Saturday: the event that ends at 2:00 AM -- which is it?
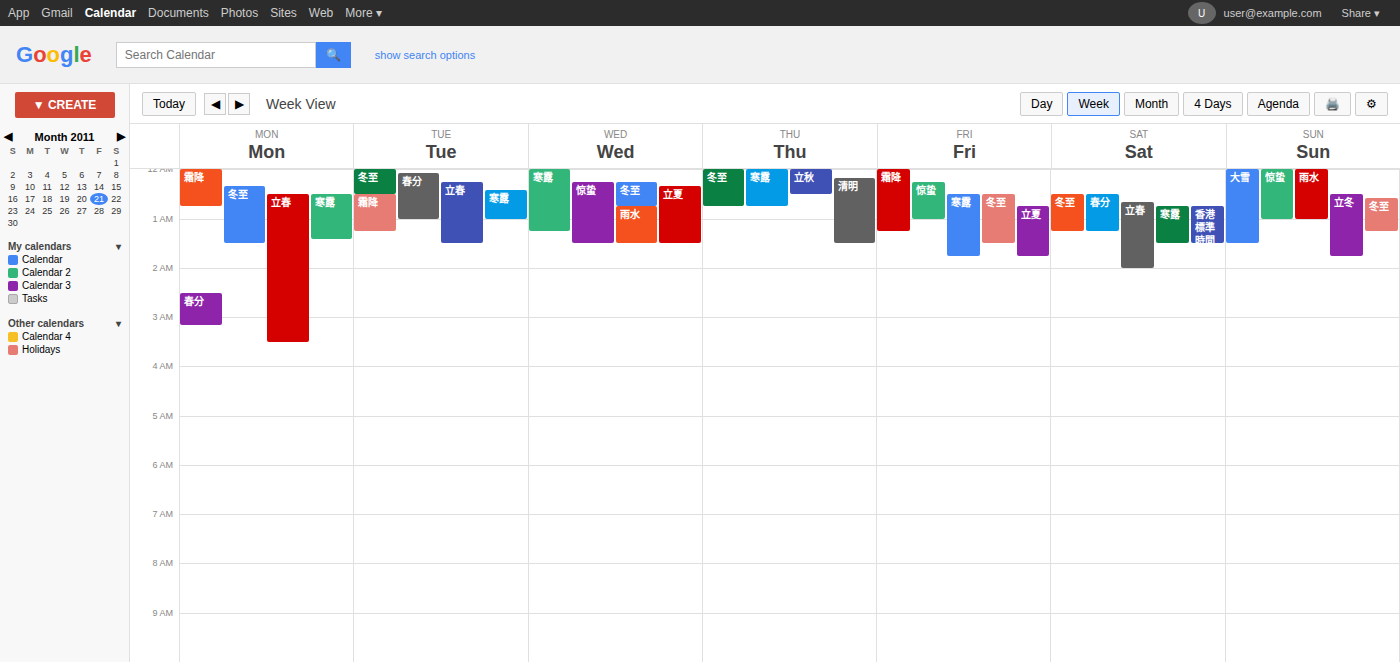
"立春"